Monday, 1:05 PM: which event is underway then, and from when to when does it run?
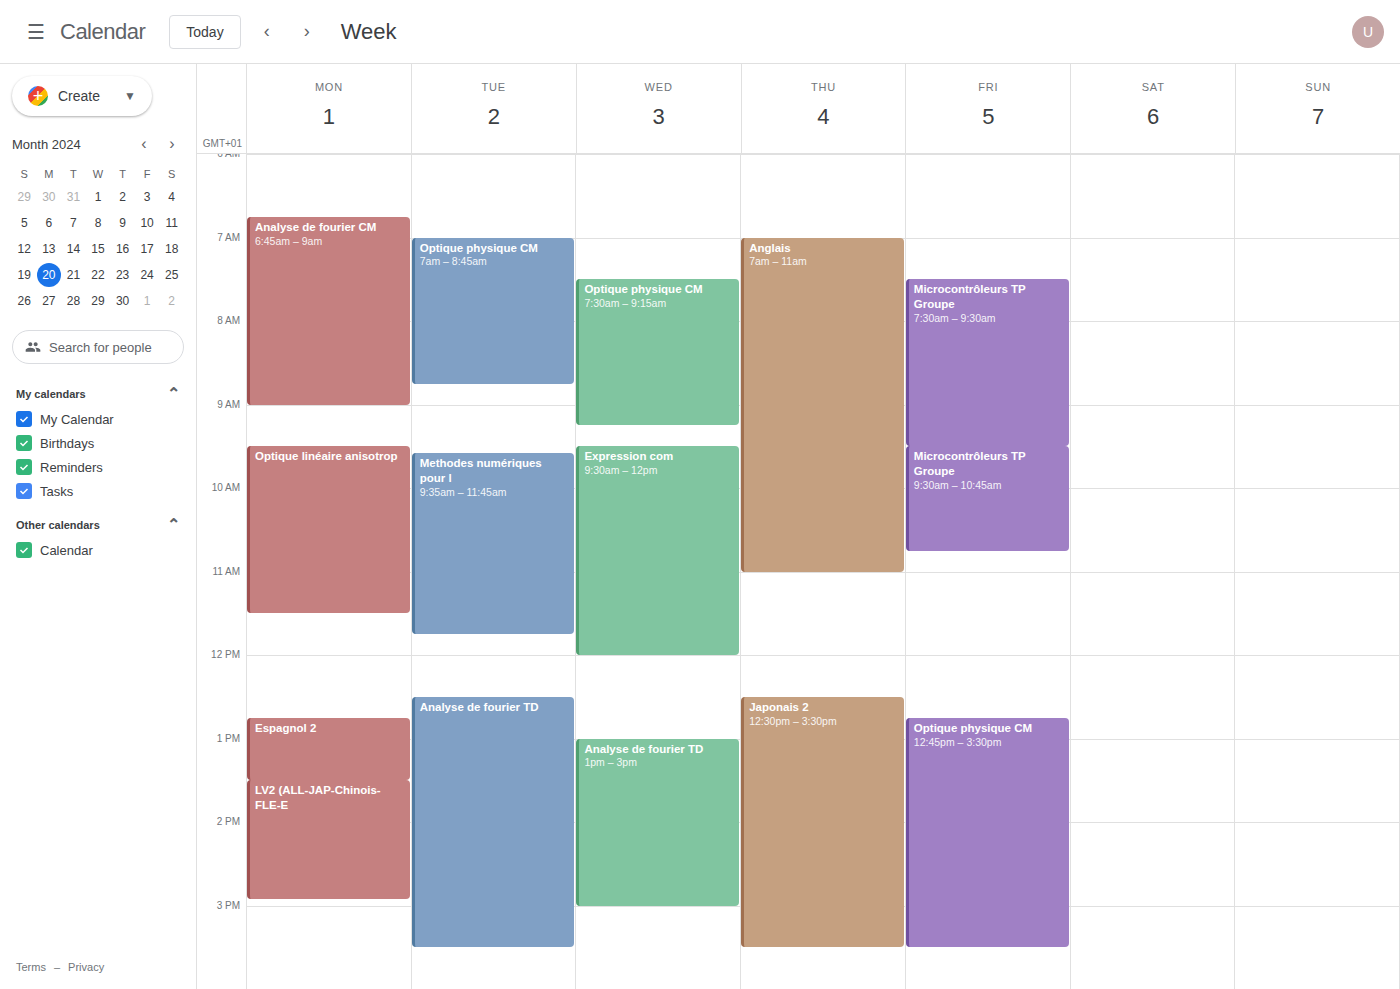
"Espagnol 2", 12:45 PM to 1:30 PM